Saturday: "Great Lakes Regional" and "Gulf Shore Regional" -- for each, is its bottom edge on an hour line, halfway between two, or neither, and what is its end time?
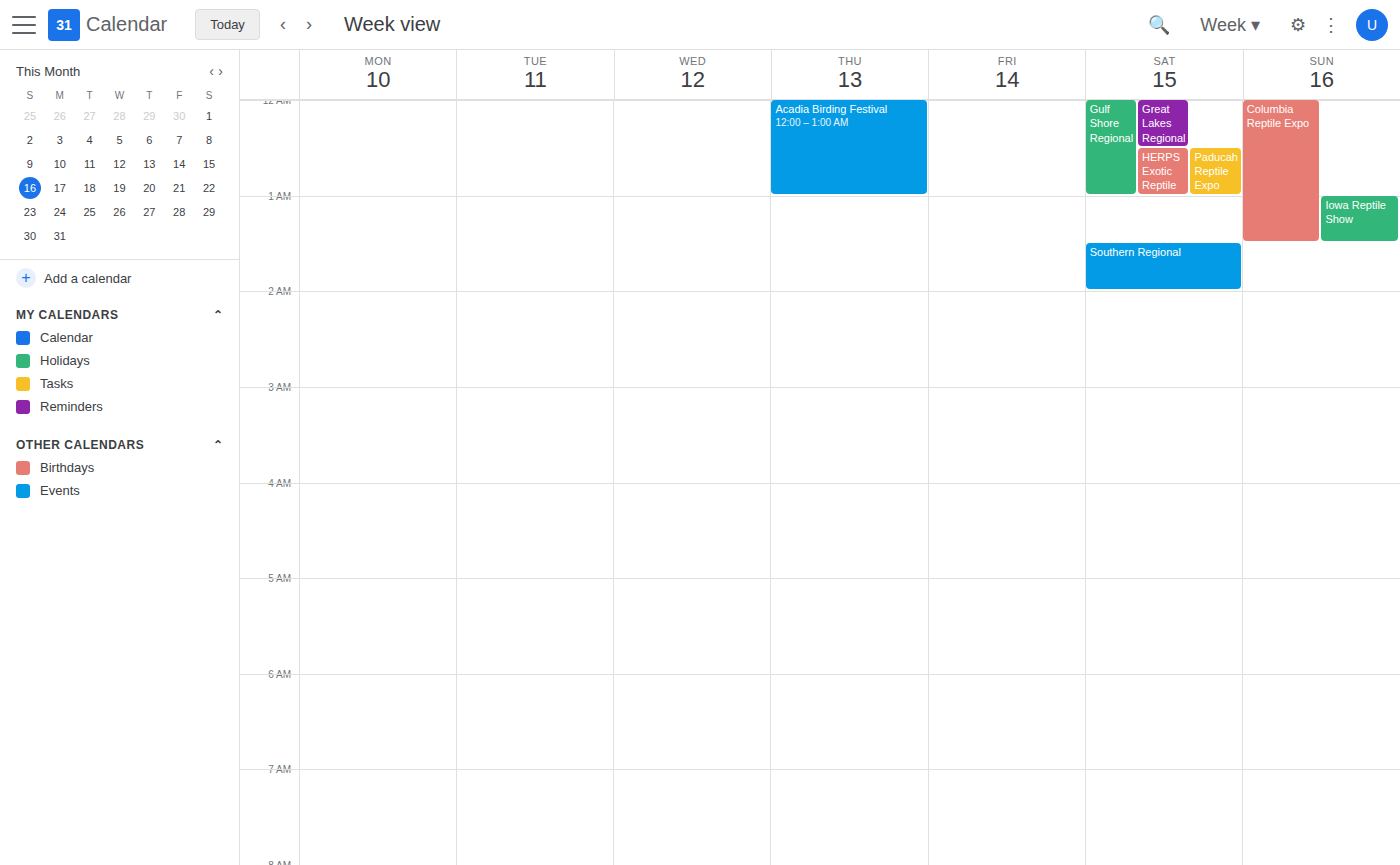
"Great Lakes Regional": 00:30, halfway between the 00:00 and 01:00 lines. "Gulf Shore Regional": 01:00, exactly on the 01:00 line.